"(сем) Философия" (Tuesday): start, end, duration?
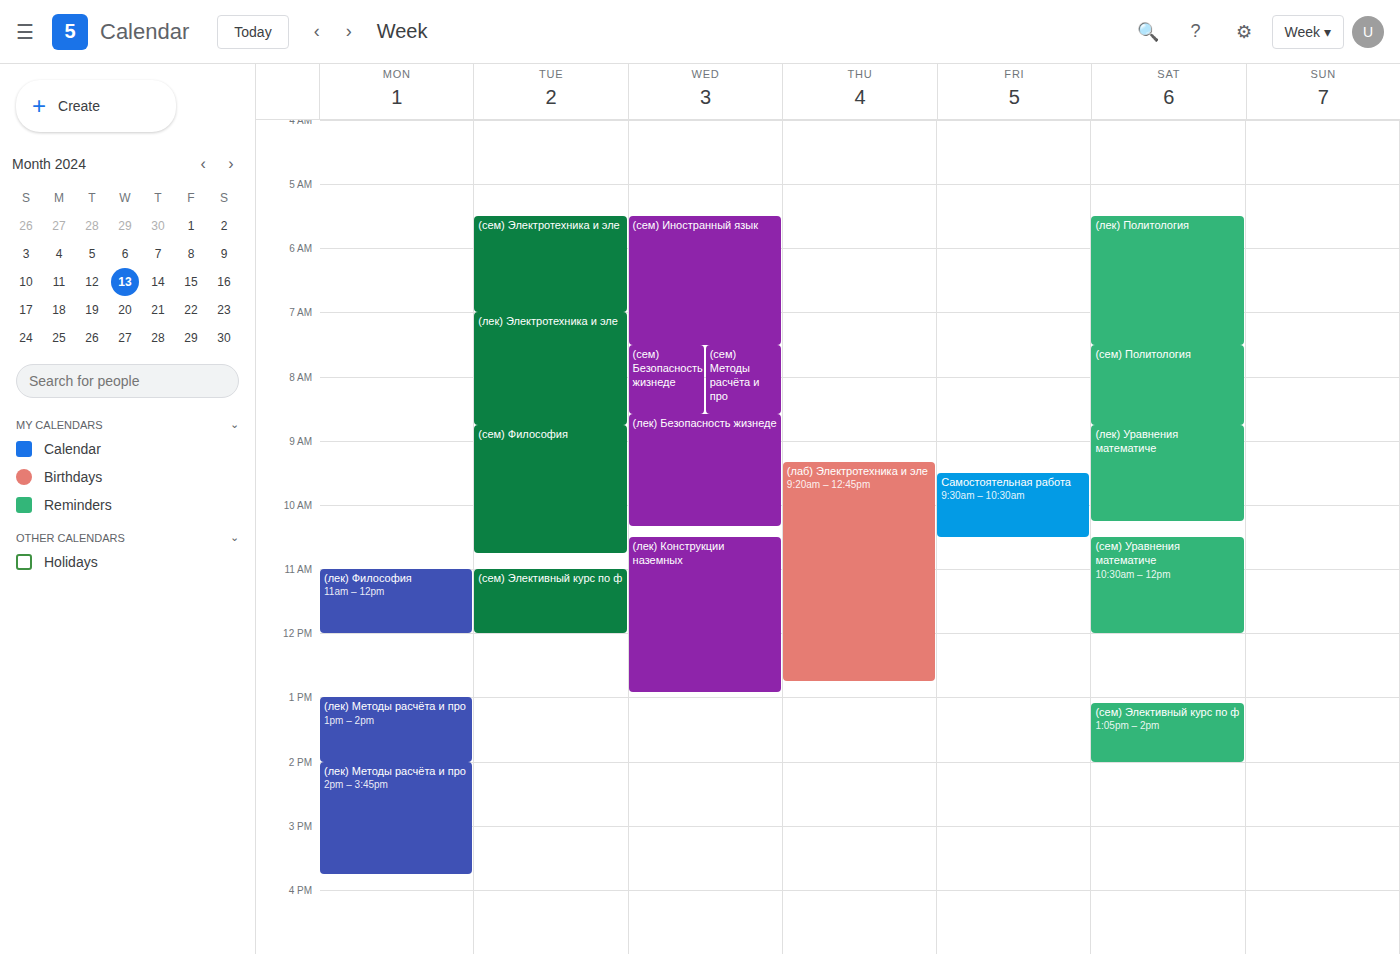
8:45 AM to 10:45 AM, 2 hours